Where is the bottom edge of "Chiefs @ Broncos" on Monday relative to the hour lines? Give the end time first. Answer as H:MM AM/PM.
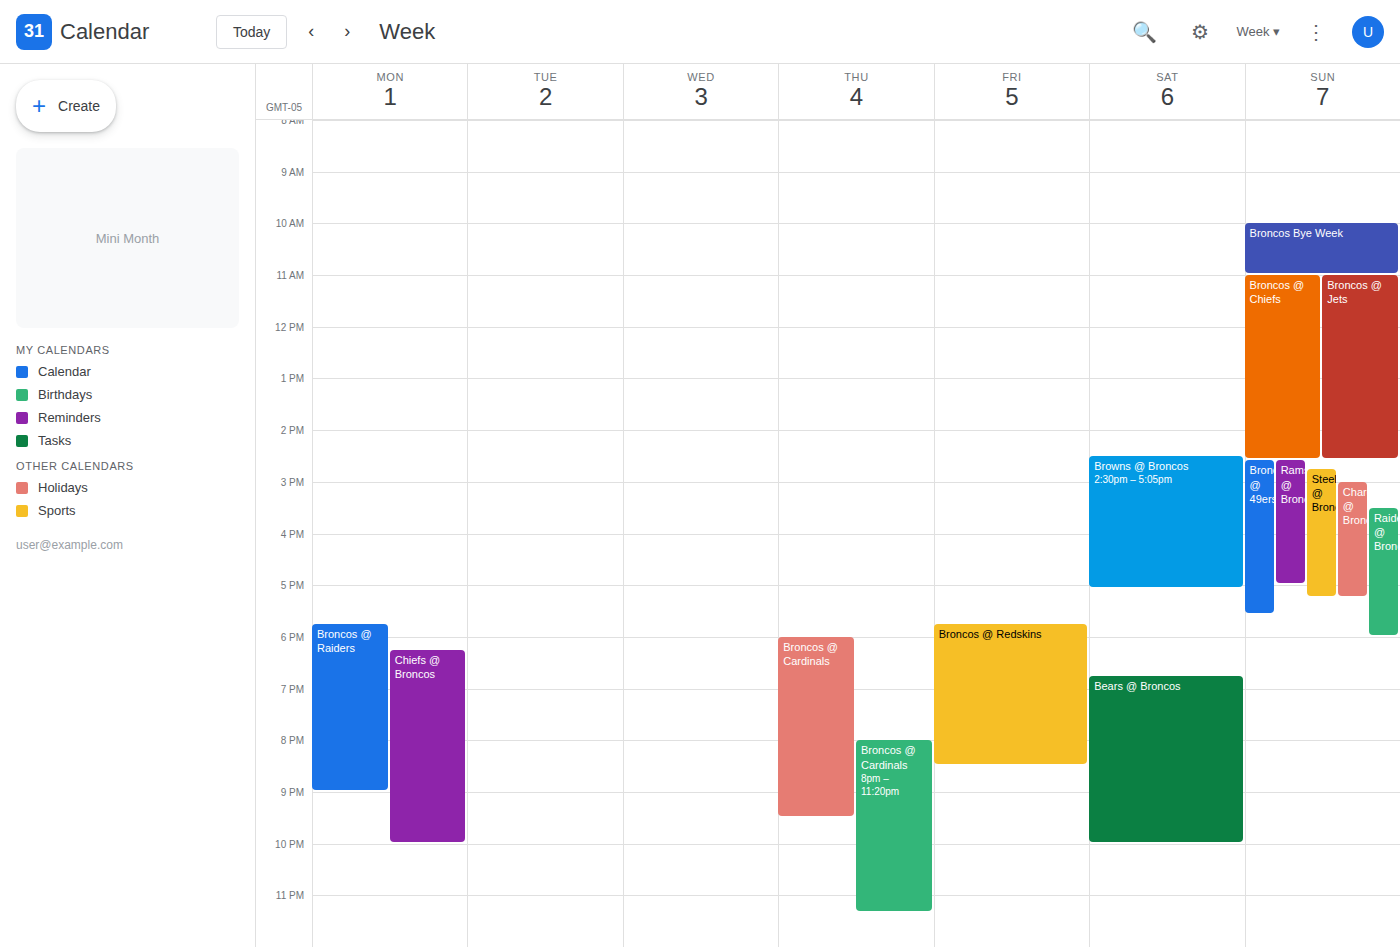
10:00 PM -- exactly on the 10 PM line.